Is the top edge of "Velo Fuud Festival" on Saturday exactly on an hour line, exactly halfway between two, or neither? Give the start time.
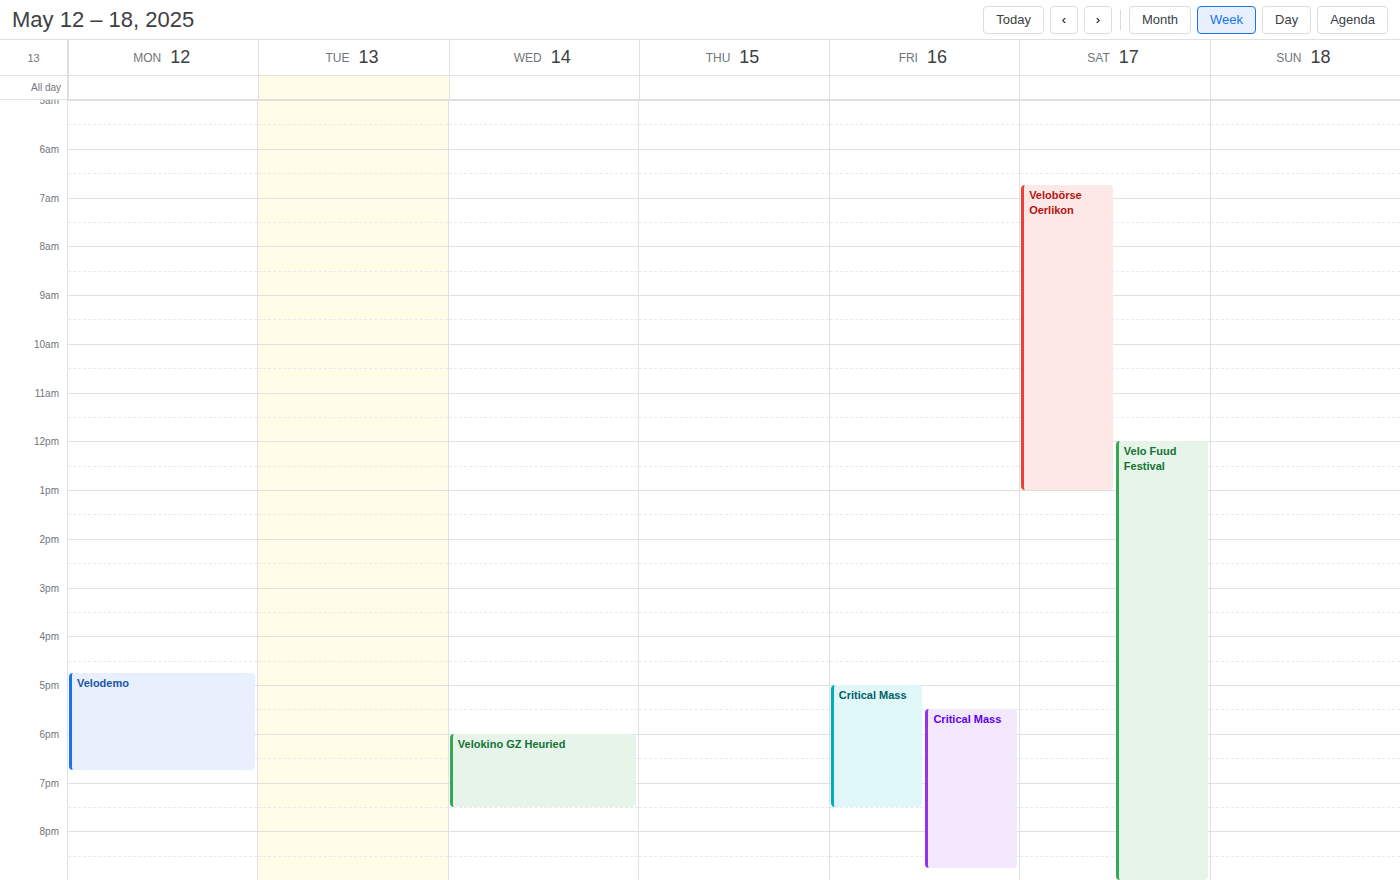
12:00 PM -- exactly on the 12 PM line.